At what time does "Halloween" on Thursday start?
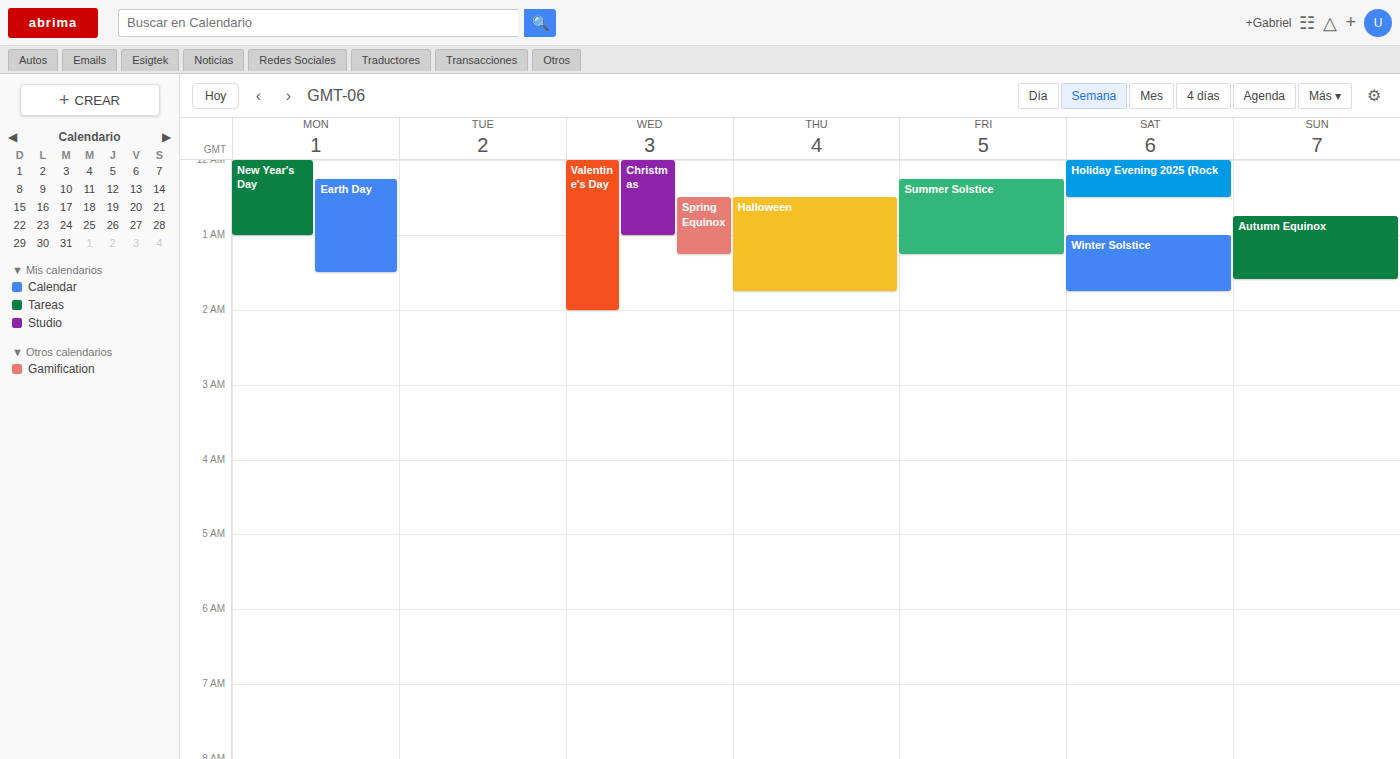
00:30